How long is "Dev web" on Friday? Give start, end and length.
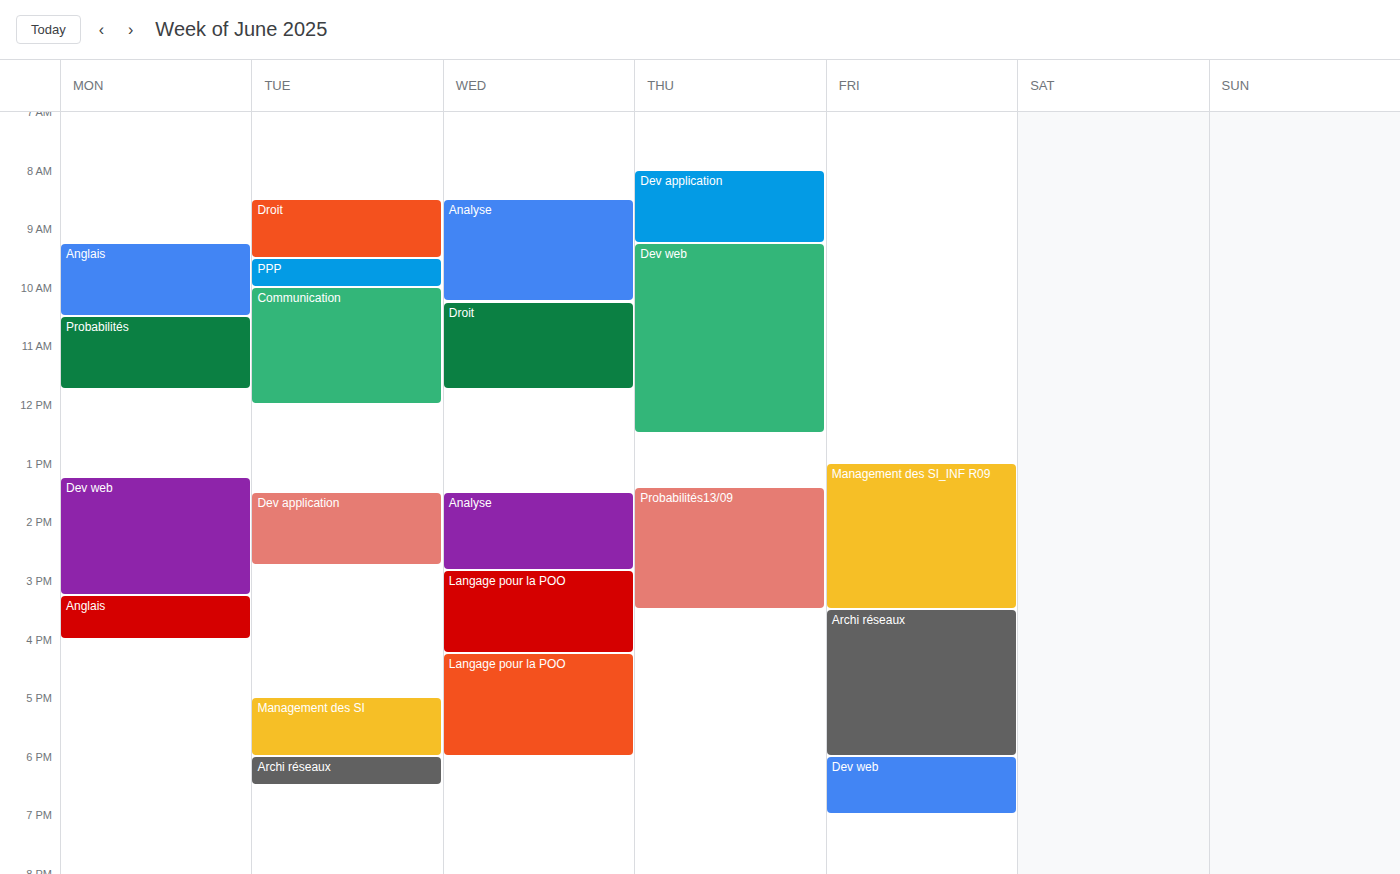
18:00 to 19:00, 1 hour